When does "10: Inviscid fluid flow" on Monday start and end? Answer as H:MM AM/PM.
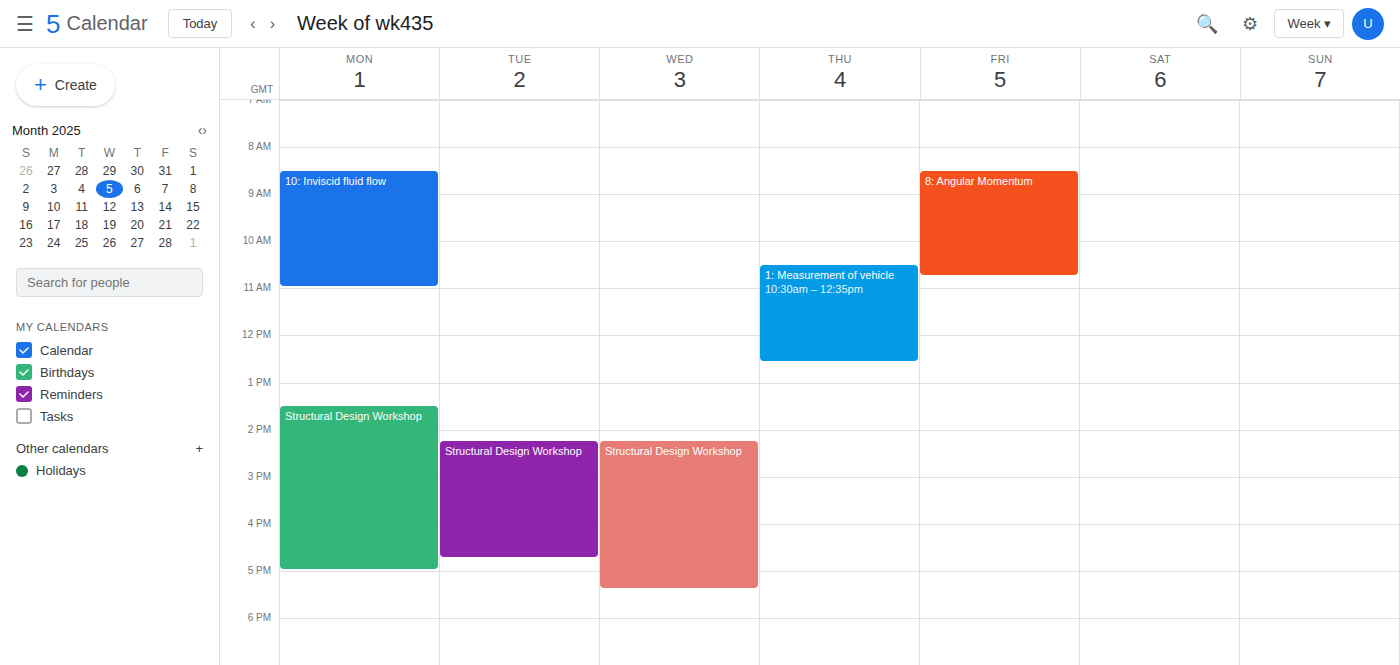
8:30 AM to 11:00 AM